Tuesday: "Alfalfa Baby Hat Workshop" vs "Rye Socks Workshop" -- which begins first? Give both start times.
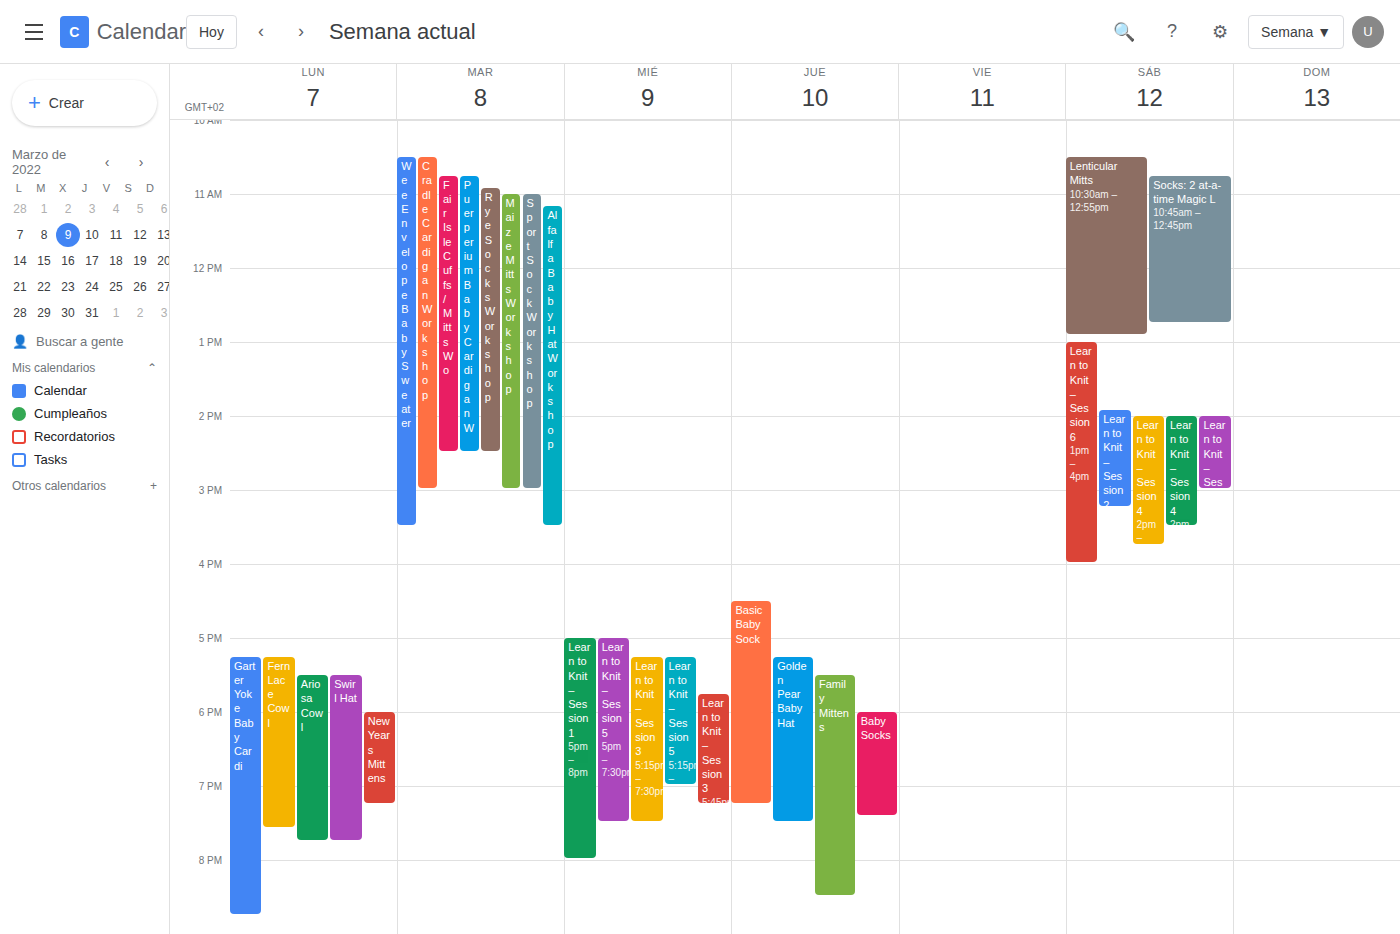
"Rye Socks Workshop" 10:55 AM; "Alfalfa Baby Hat Workshop" 11:10 AM.